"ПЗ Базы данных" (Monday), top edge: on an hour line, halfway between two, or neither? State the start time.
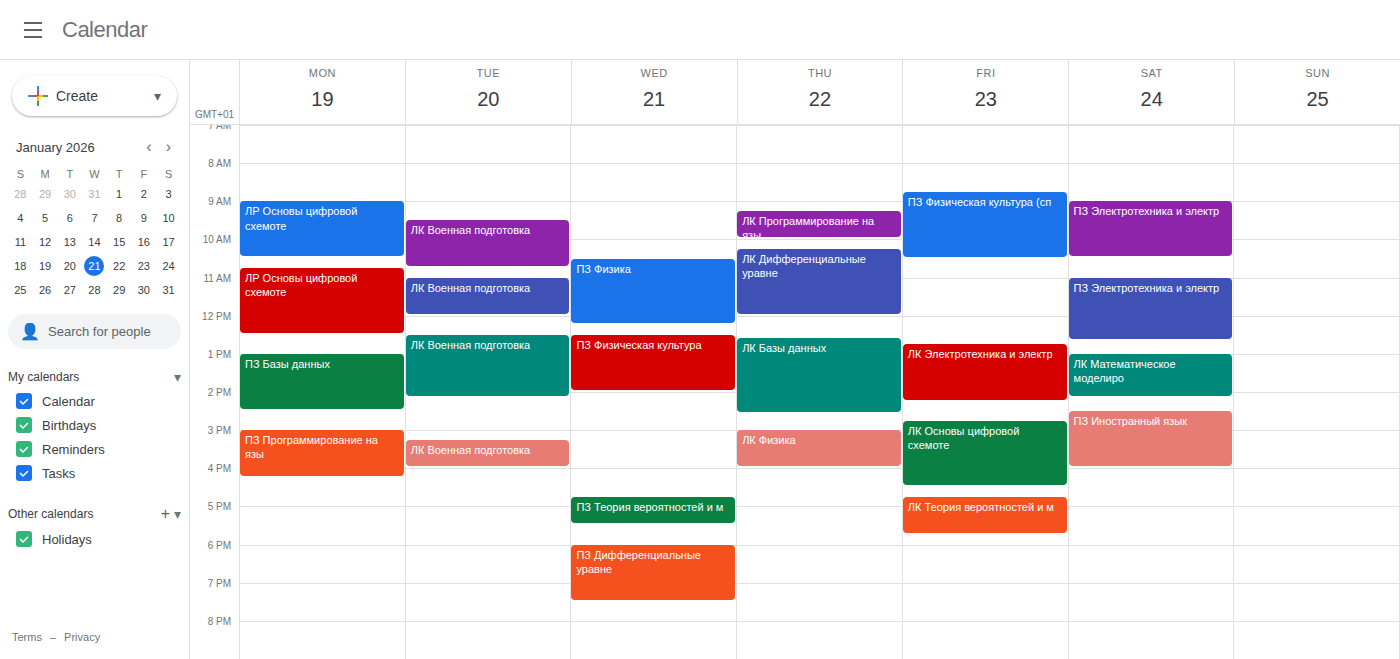
1:00 PM -- exactly on the 1 PM line.